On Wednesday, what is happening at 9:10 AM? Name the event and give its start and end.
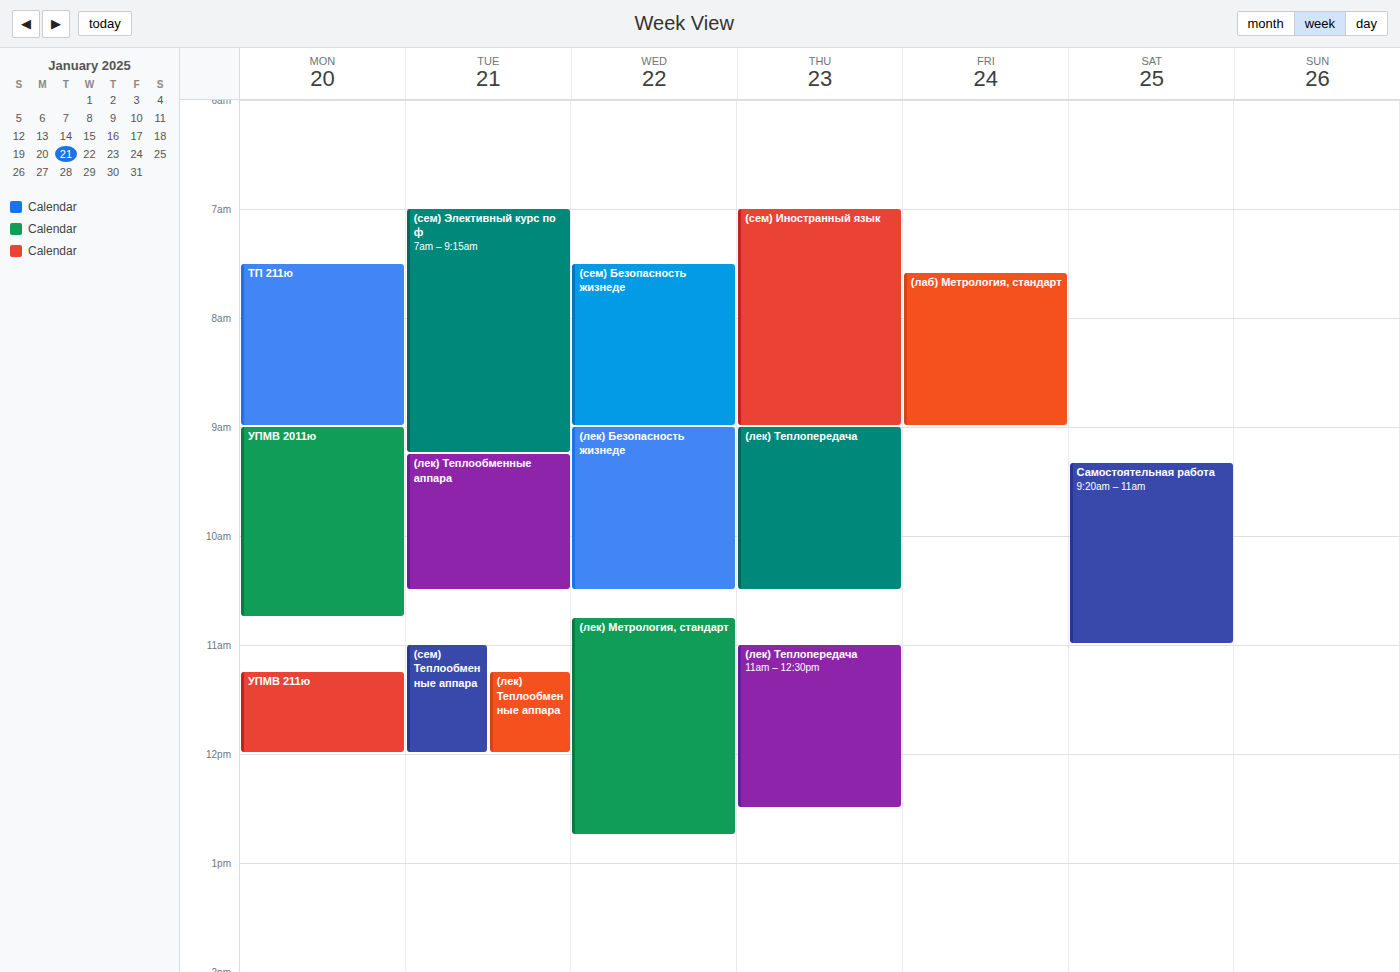
"(лек) Безопасность жизнеде", 9:00 AM to 10:30 AM